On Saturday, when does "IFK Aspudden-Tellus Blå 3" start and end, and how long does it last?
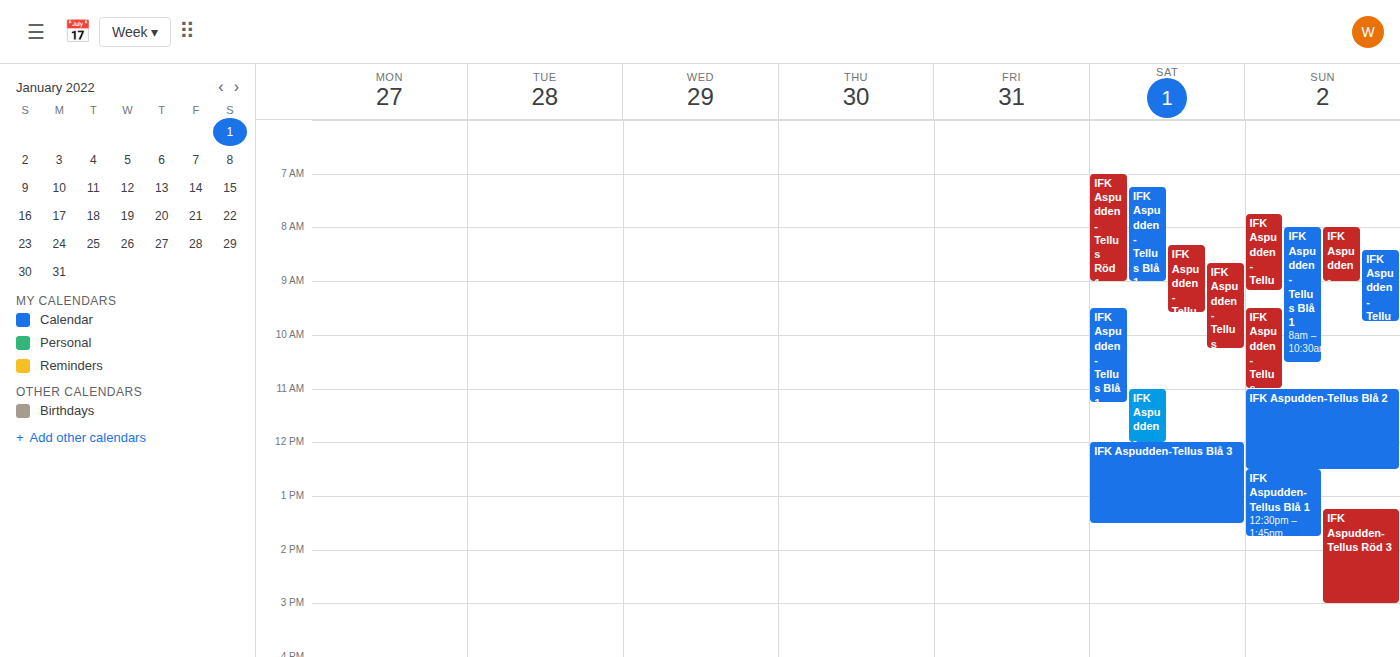
12:00 PM to 1:30 PM, 1 hour 30 minutes